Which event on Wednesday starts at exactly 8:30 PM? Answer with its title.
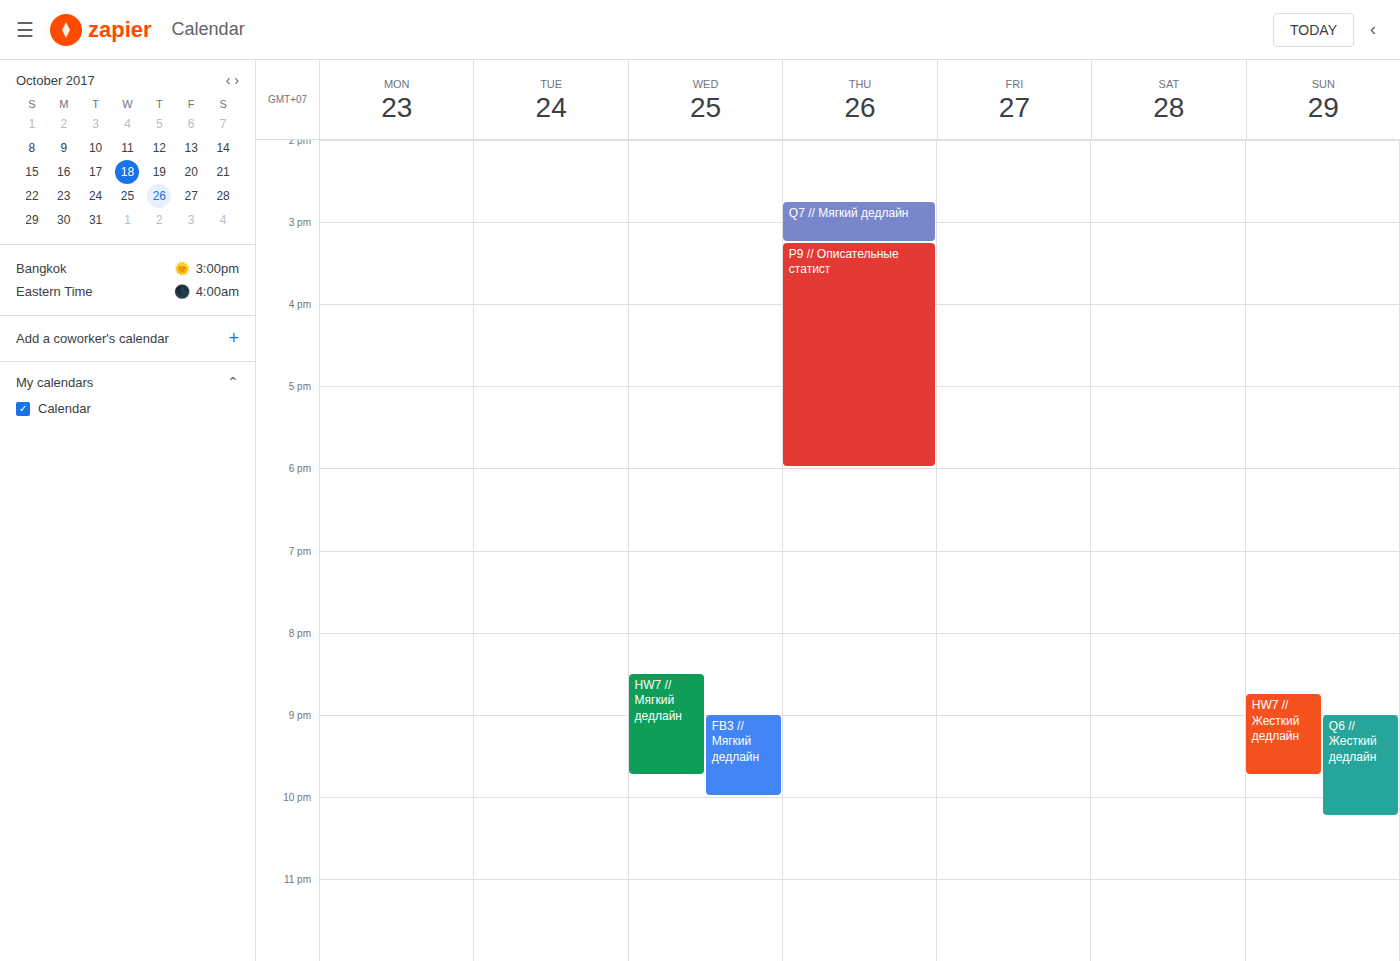
"HW7 // Мягкий дедлайн"